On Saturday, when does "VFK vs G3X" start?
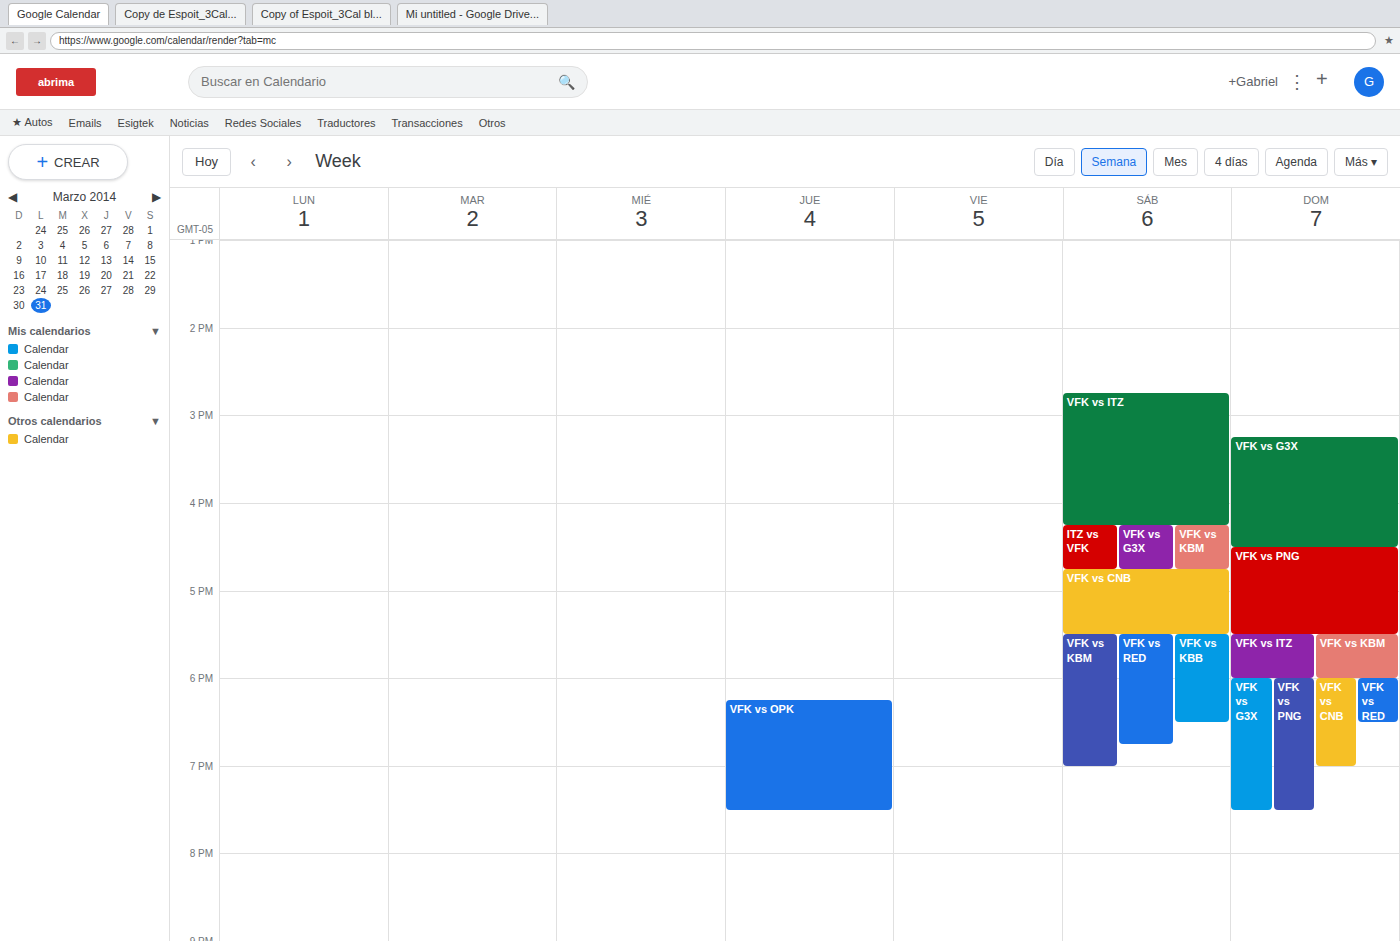
4:15 PM